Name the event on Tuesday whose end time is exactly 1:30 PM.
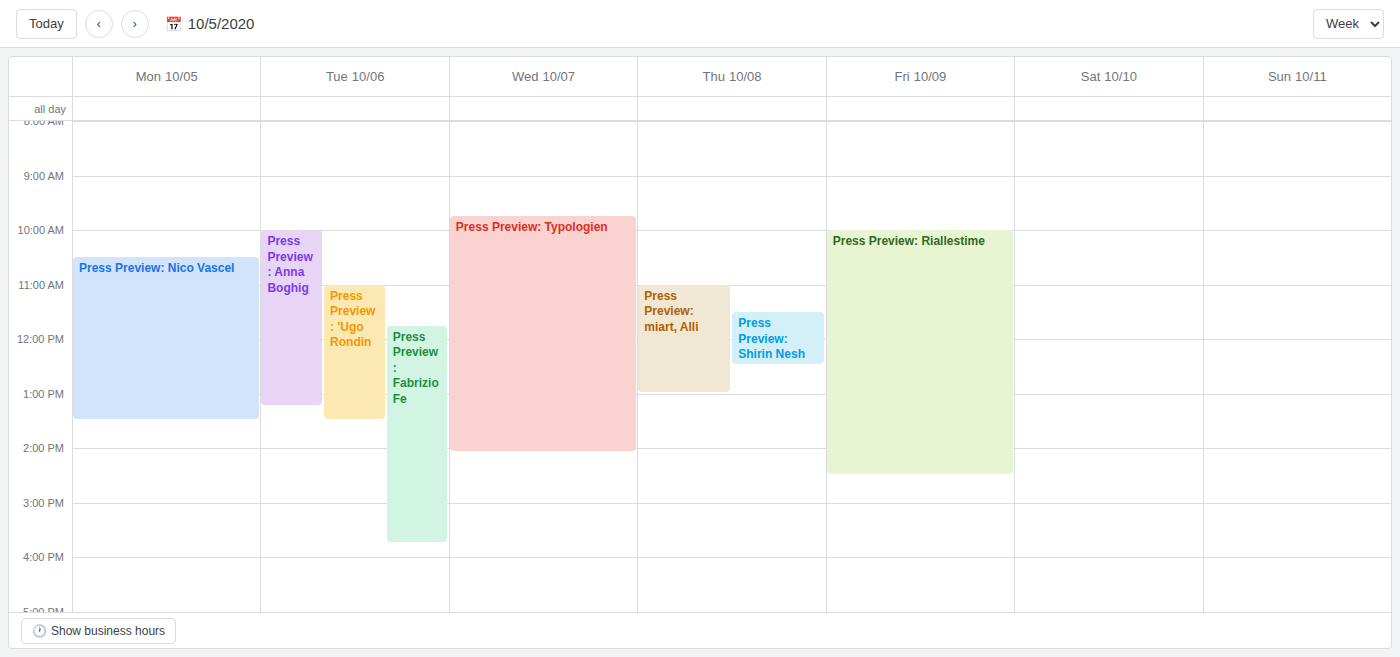
"Press Preview: 'Ugo Rondin"